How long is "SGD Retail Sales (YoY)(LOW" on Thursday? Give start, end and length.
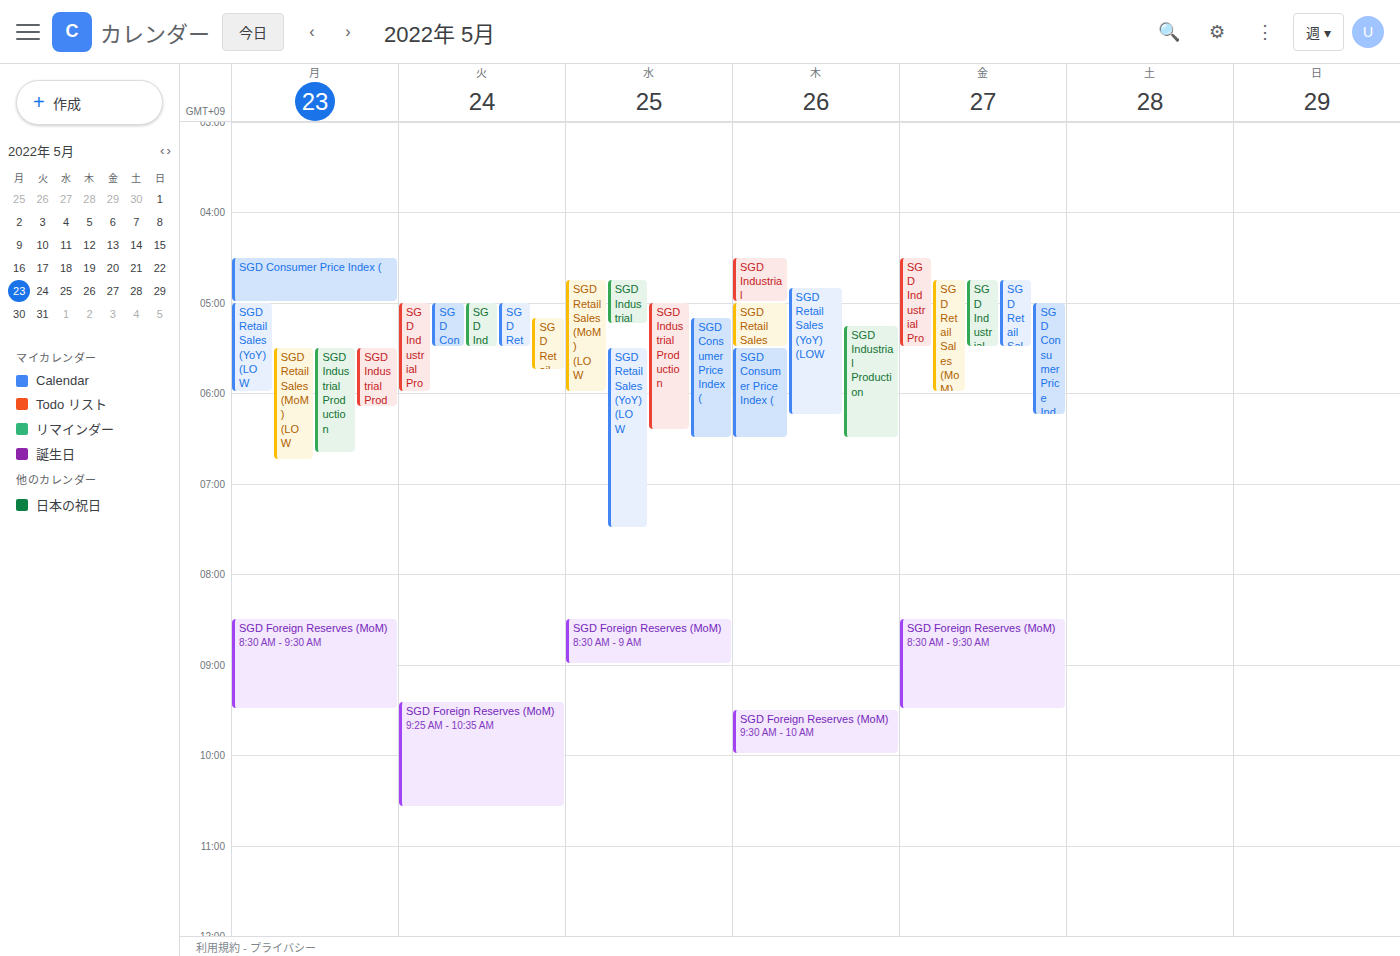
4:50 AM to 6:15 AM, 1 hour 25 minutes